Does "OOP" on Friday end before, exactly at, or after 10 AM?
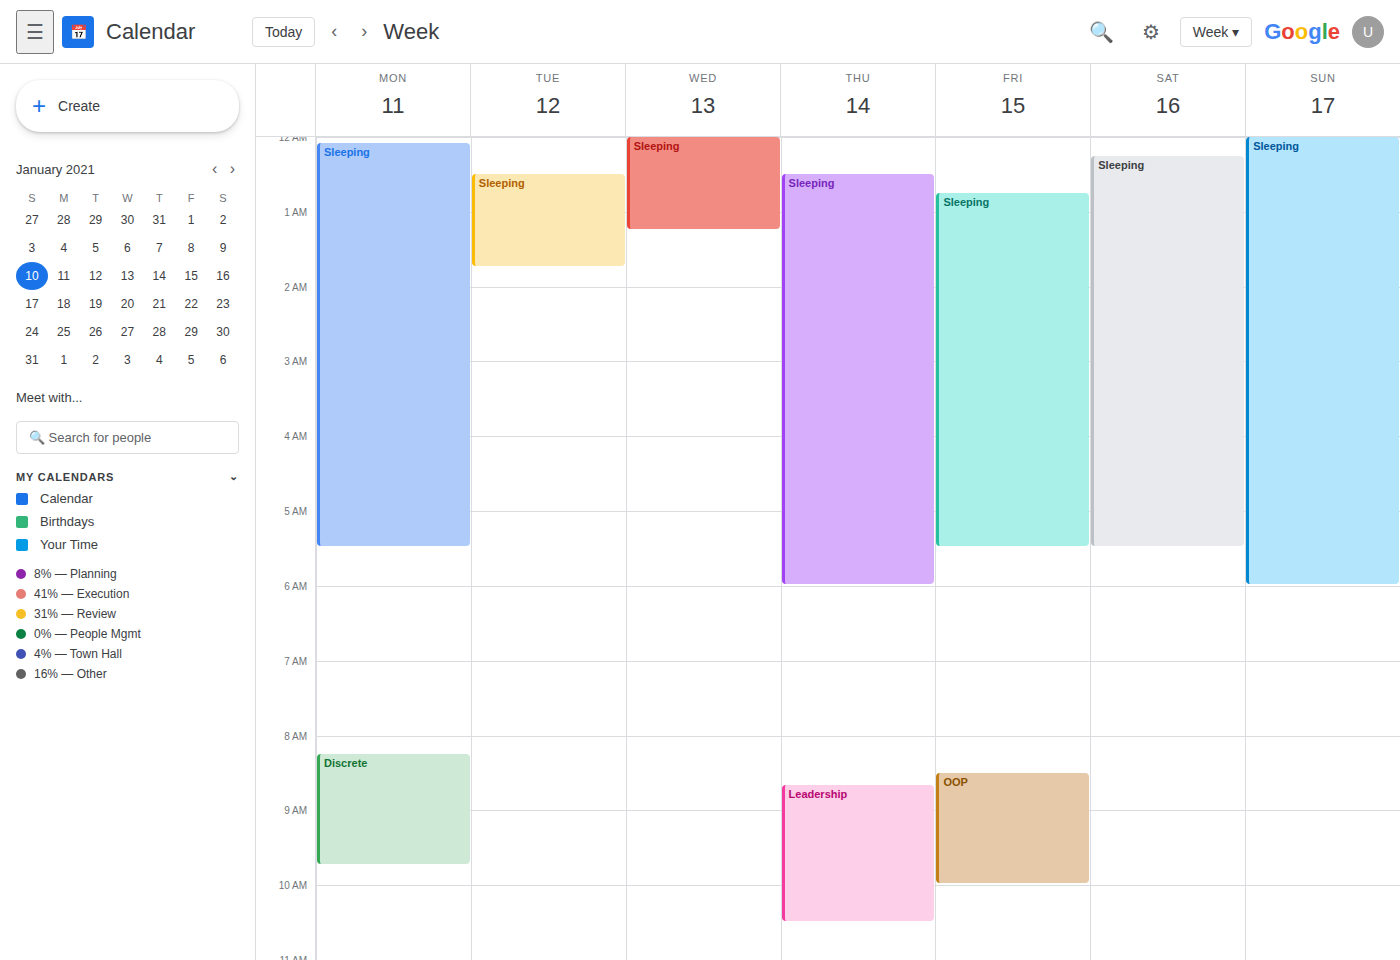
10:00 AM -- exactly at 10 AM, on the 10 AM line.